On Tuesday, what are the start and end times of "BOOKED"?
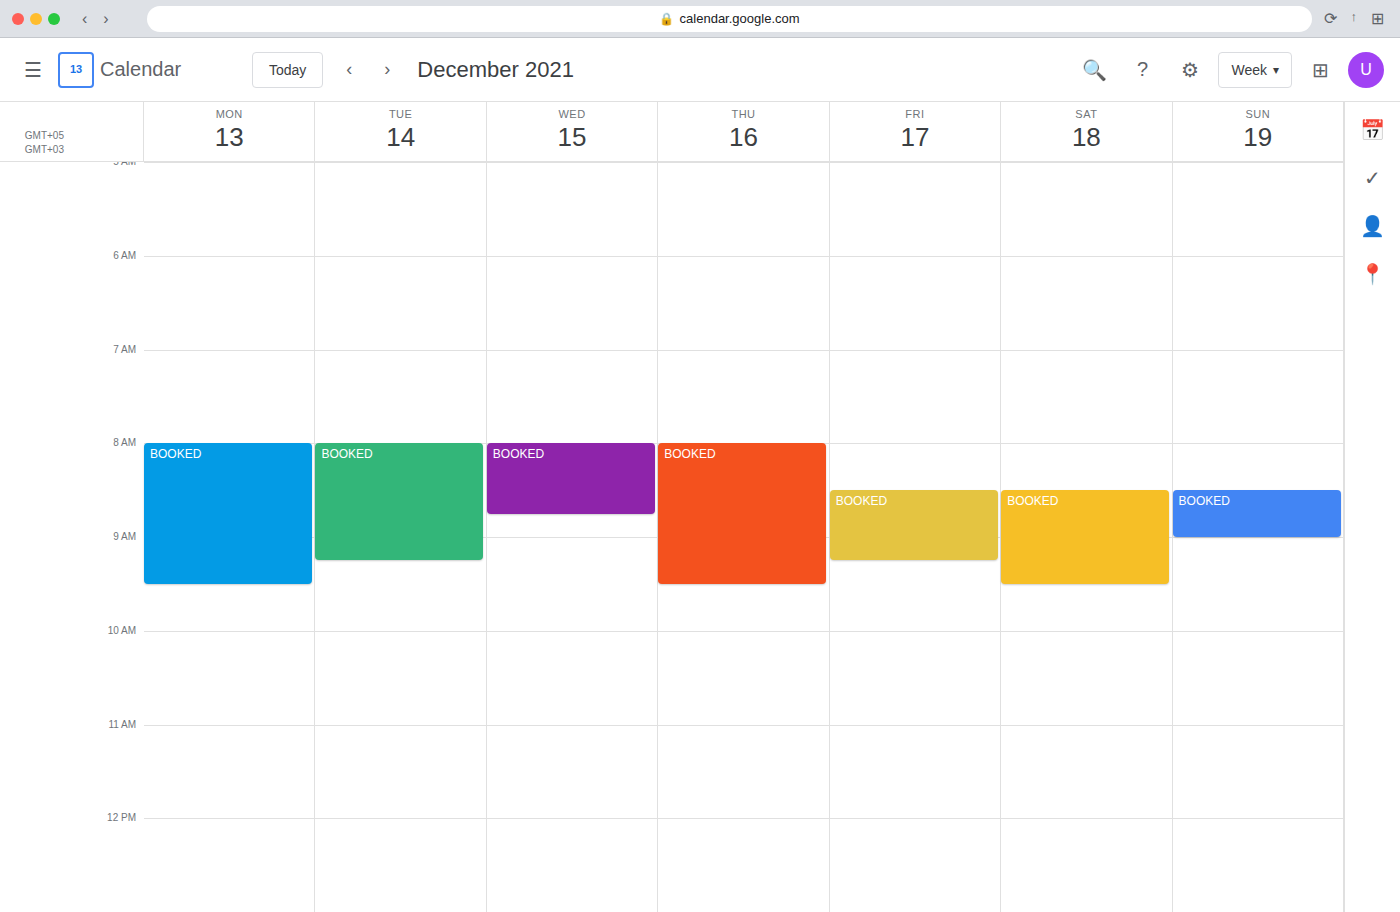
08:00 to 09:15